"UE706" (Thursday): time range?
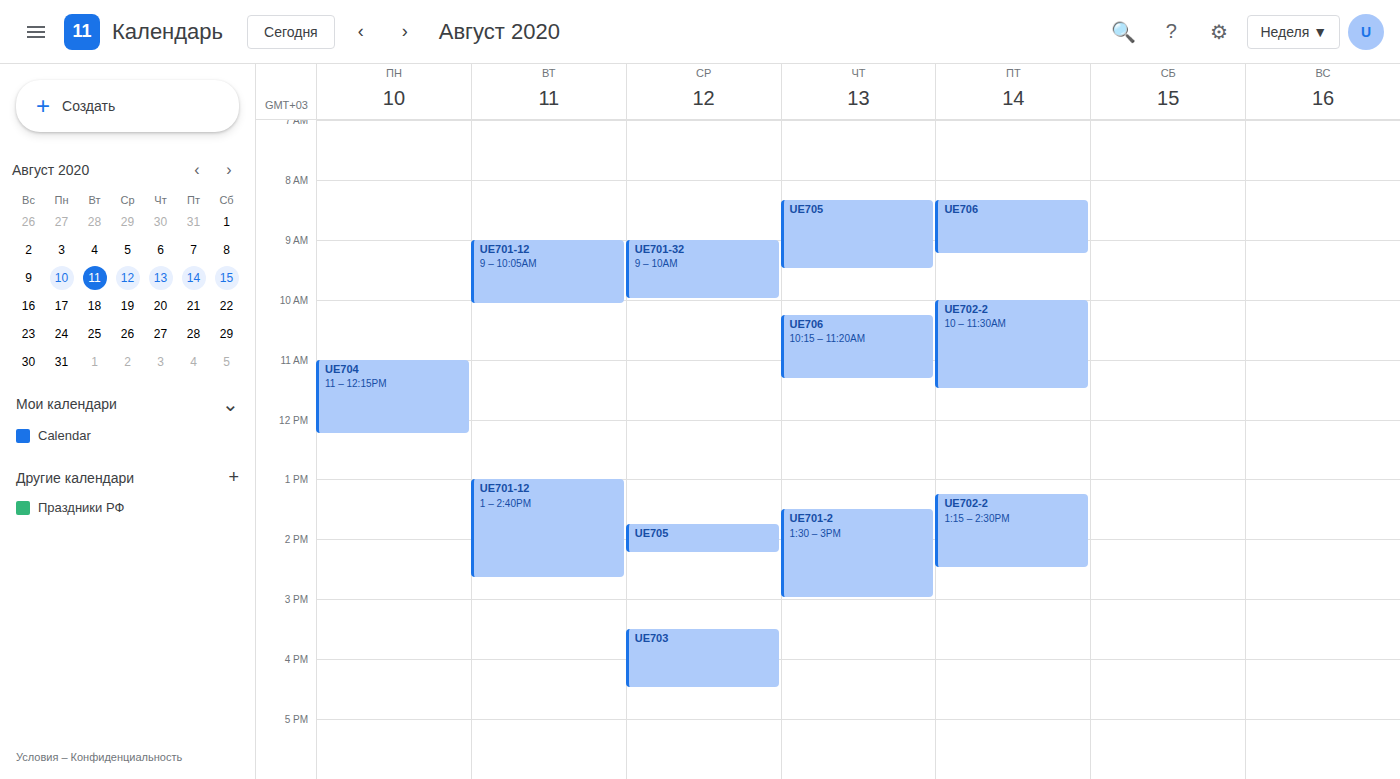
10:15 to 11:20